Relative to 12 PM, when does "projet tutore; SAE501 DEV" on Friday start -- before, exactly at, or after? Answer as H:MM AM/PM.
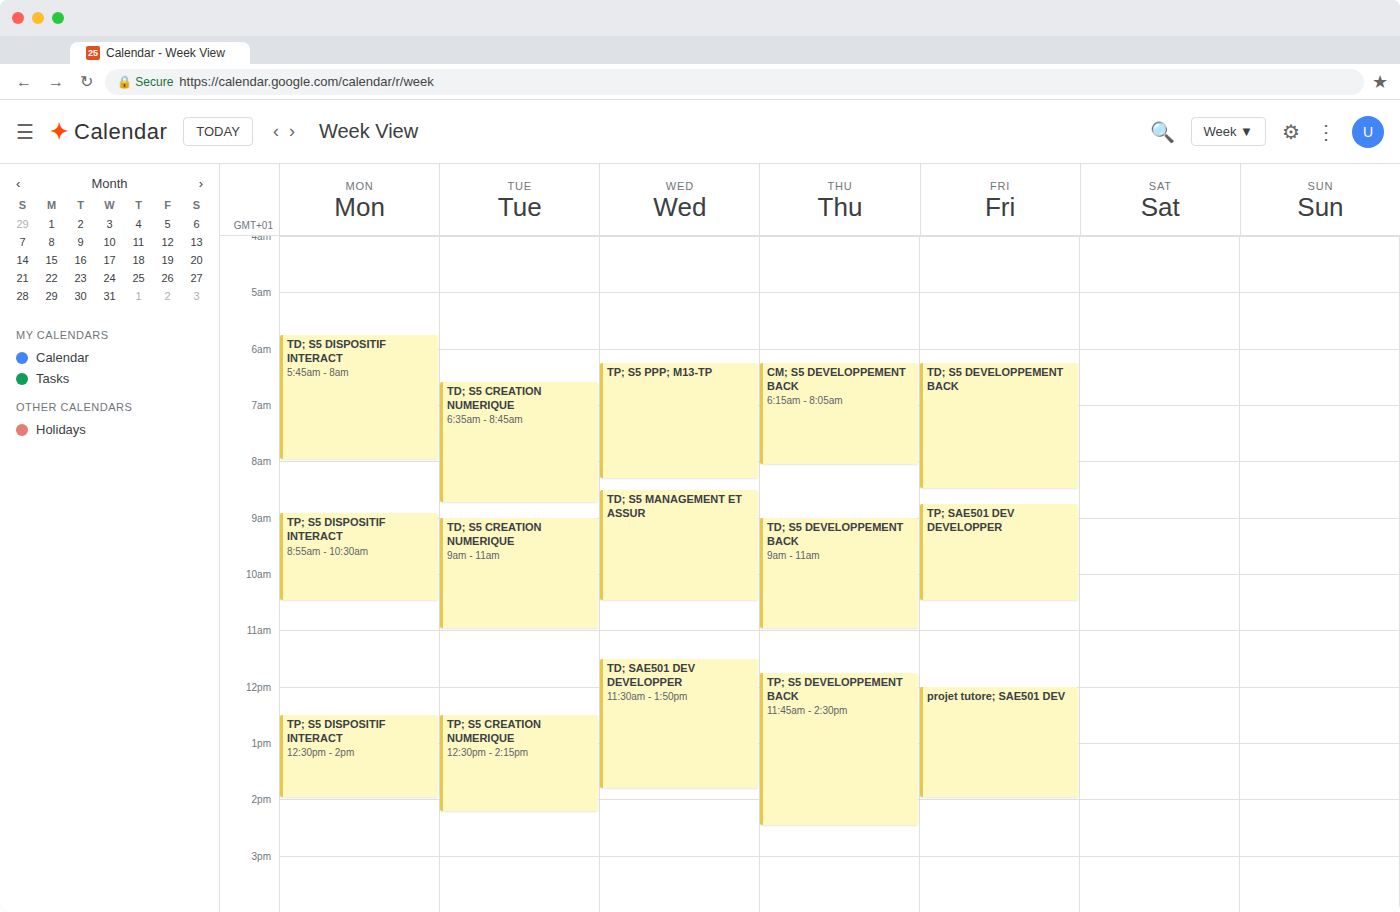
12:00 PM -- exactly at 12 PM, on the 12 PM line.